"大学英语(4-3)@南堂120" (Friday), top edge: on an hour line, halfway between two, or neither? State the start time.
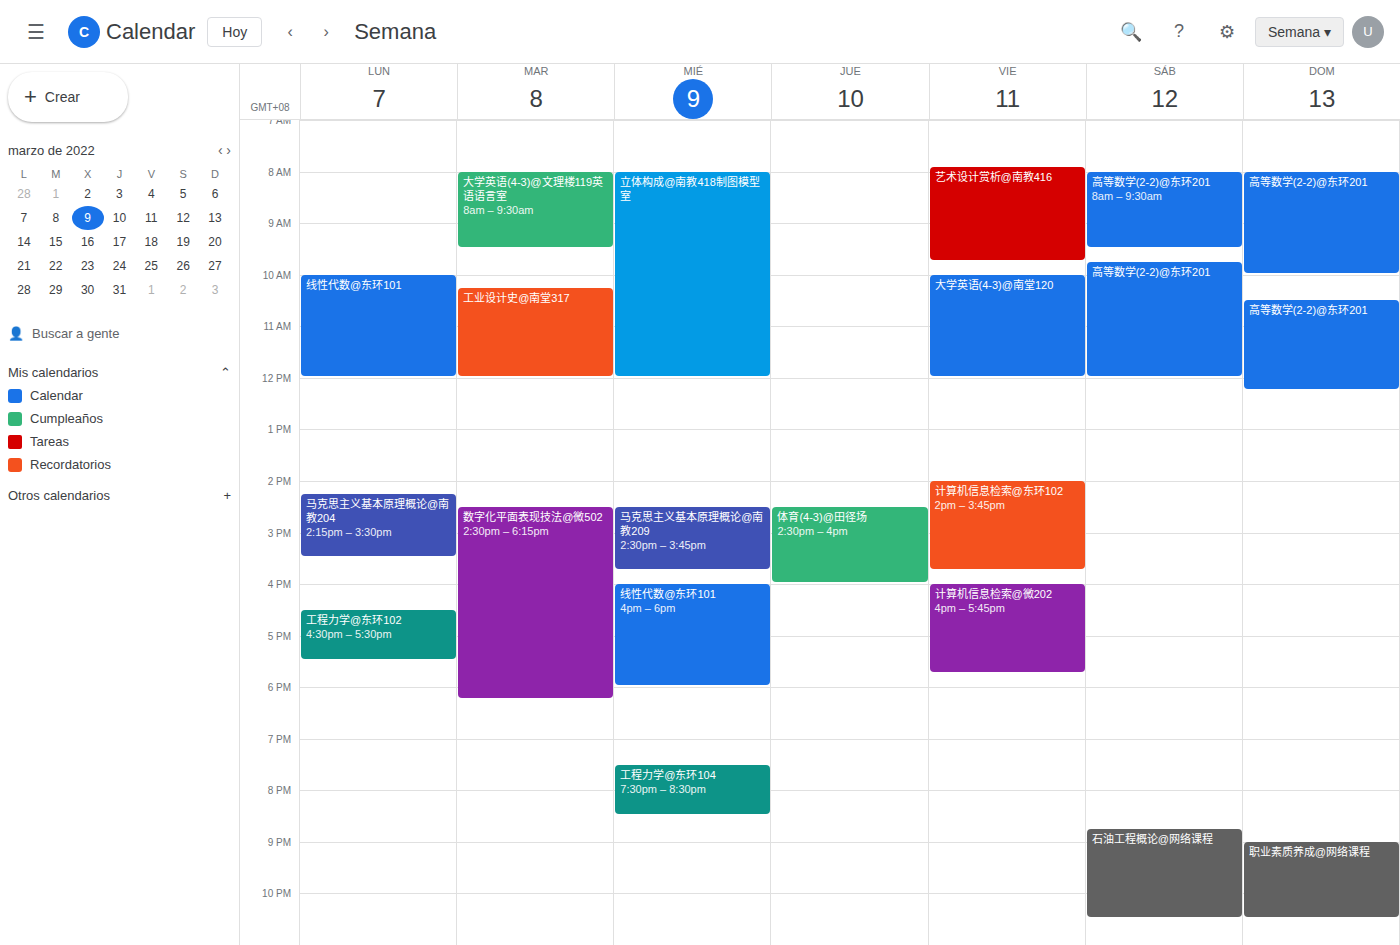
10:00 AM -- exactly on the 10 AM line.